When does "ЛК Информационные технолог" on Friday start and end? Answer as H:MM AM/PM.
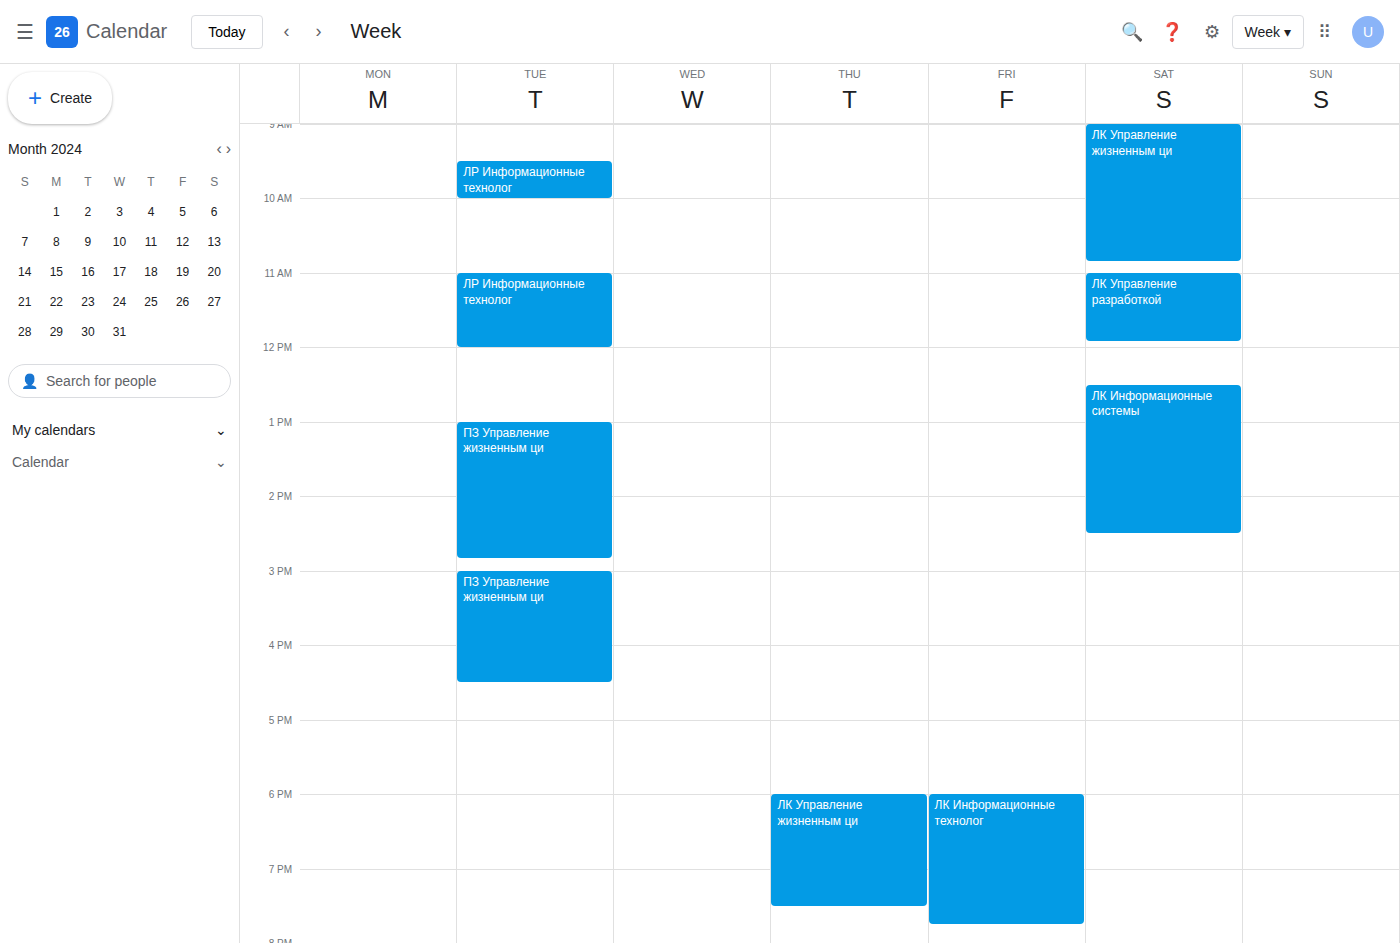
6:00 PM to 7:45 PM